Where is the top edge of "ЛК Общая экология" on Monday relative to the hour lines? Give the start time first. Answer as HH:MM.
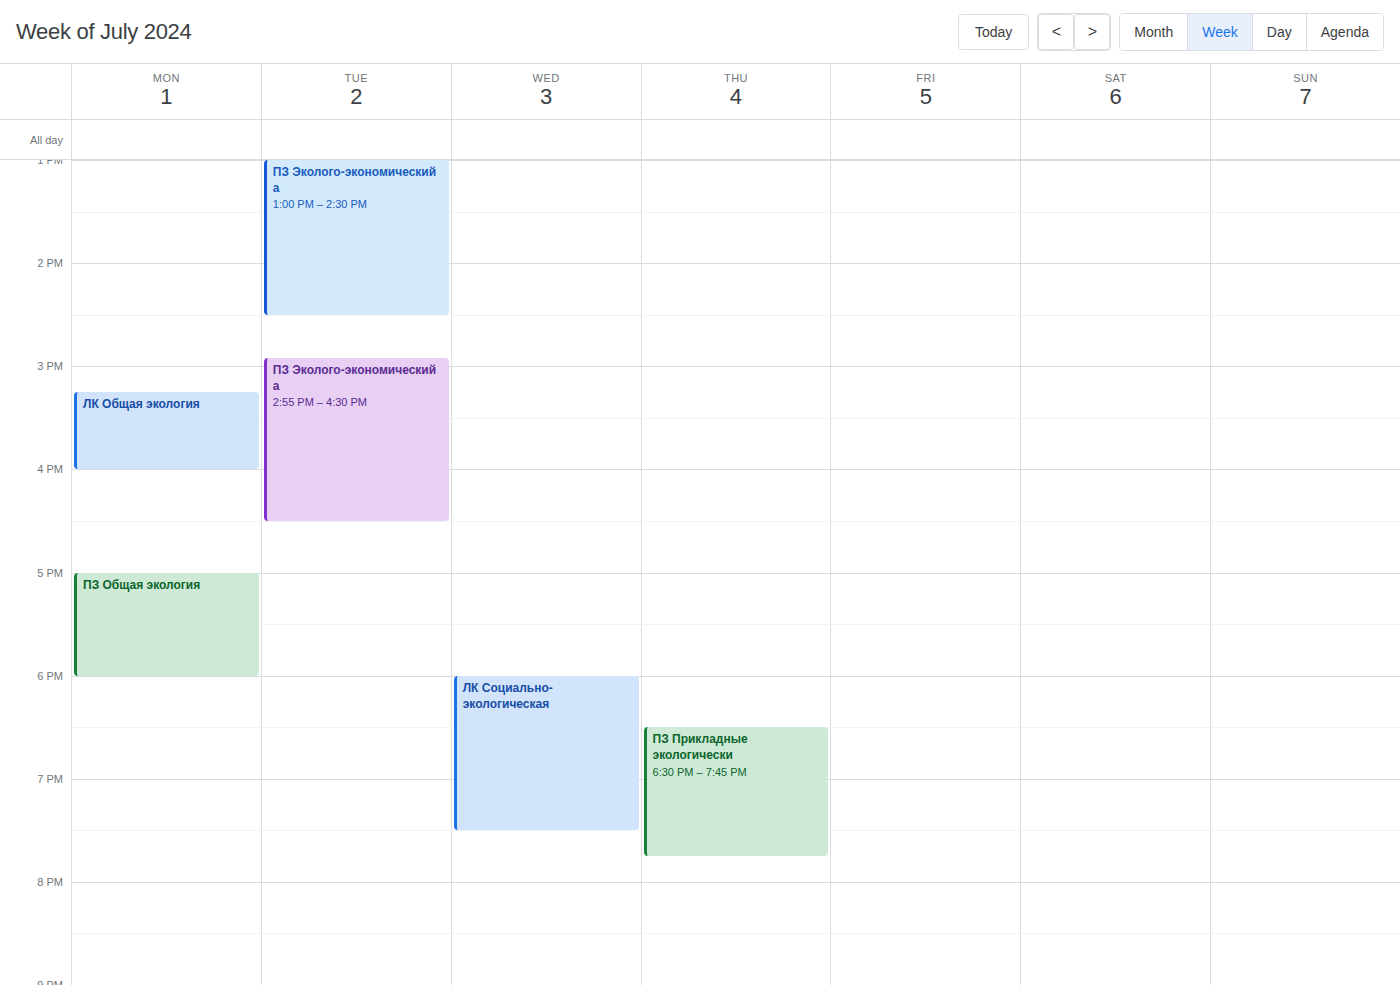
15:15 -- neither: a quarter of the way from the 15:00 line to the 16:00 line.